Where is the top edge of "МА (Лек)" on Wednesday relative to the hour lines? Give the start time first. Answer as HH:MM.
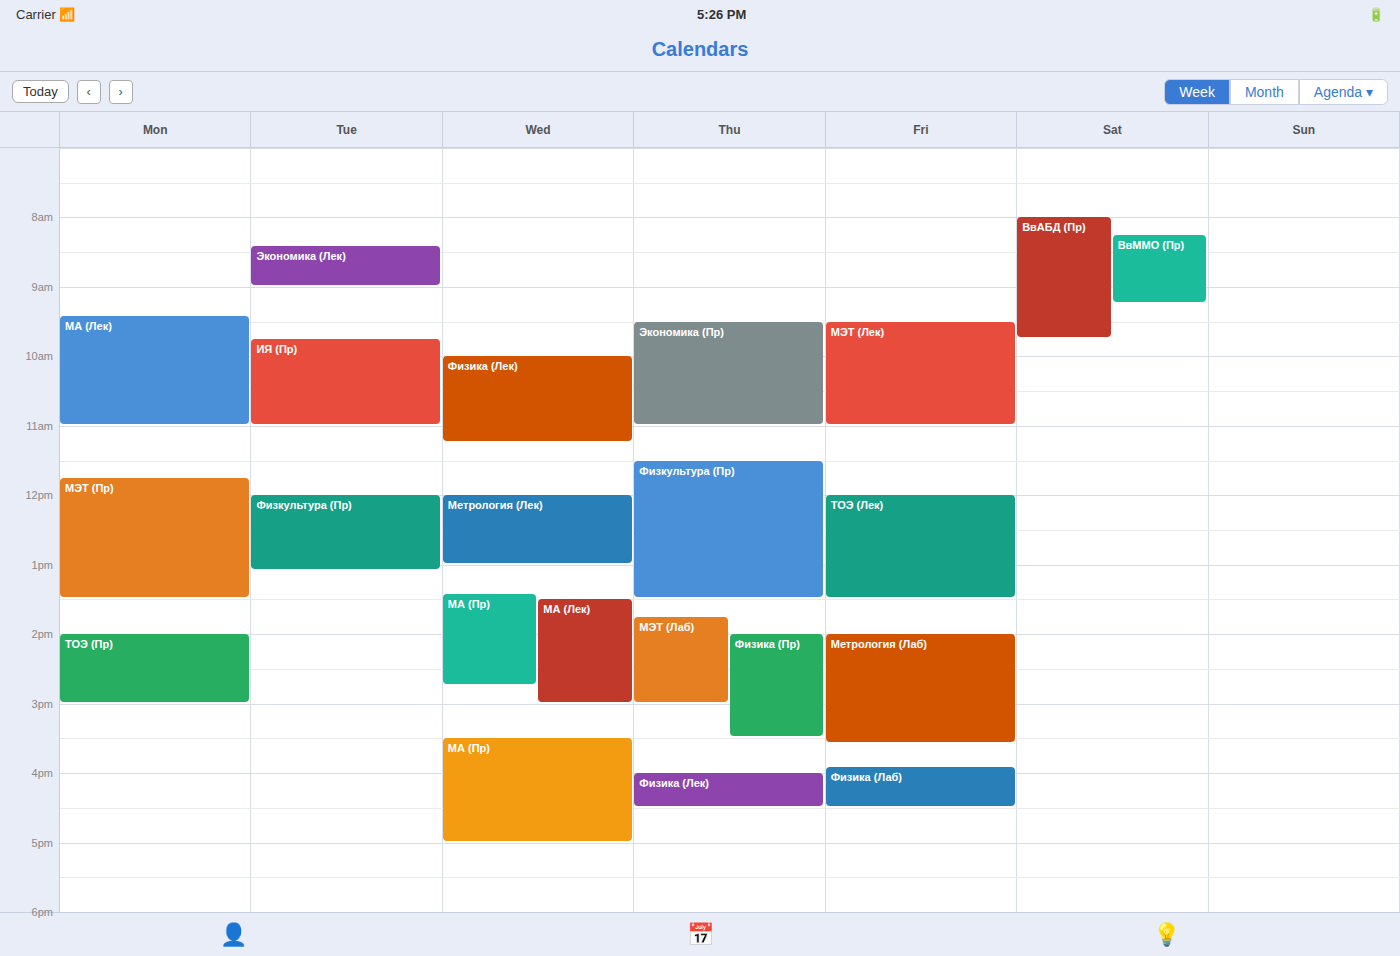
13:30 -- halfway between the 13:00 and 14:00 lines.